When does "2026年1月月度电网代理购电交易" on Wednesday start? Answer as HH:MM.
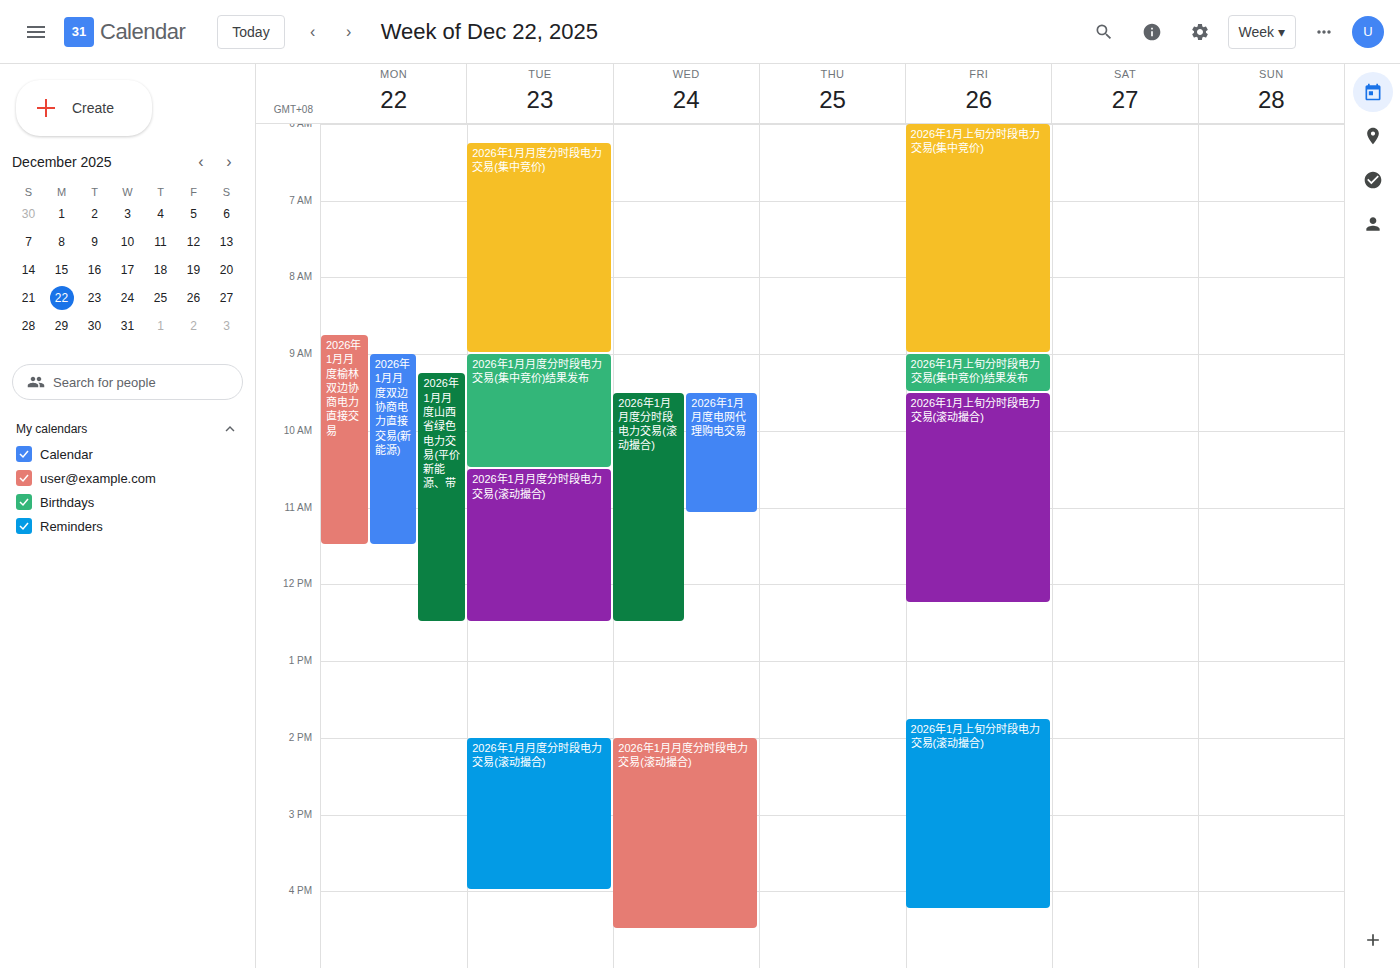
09:30